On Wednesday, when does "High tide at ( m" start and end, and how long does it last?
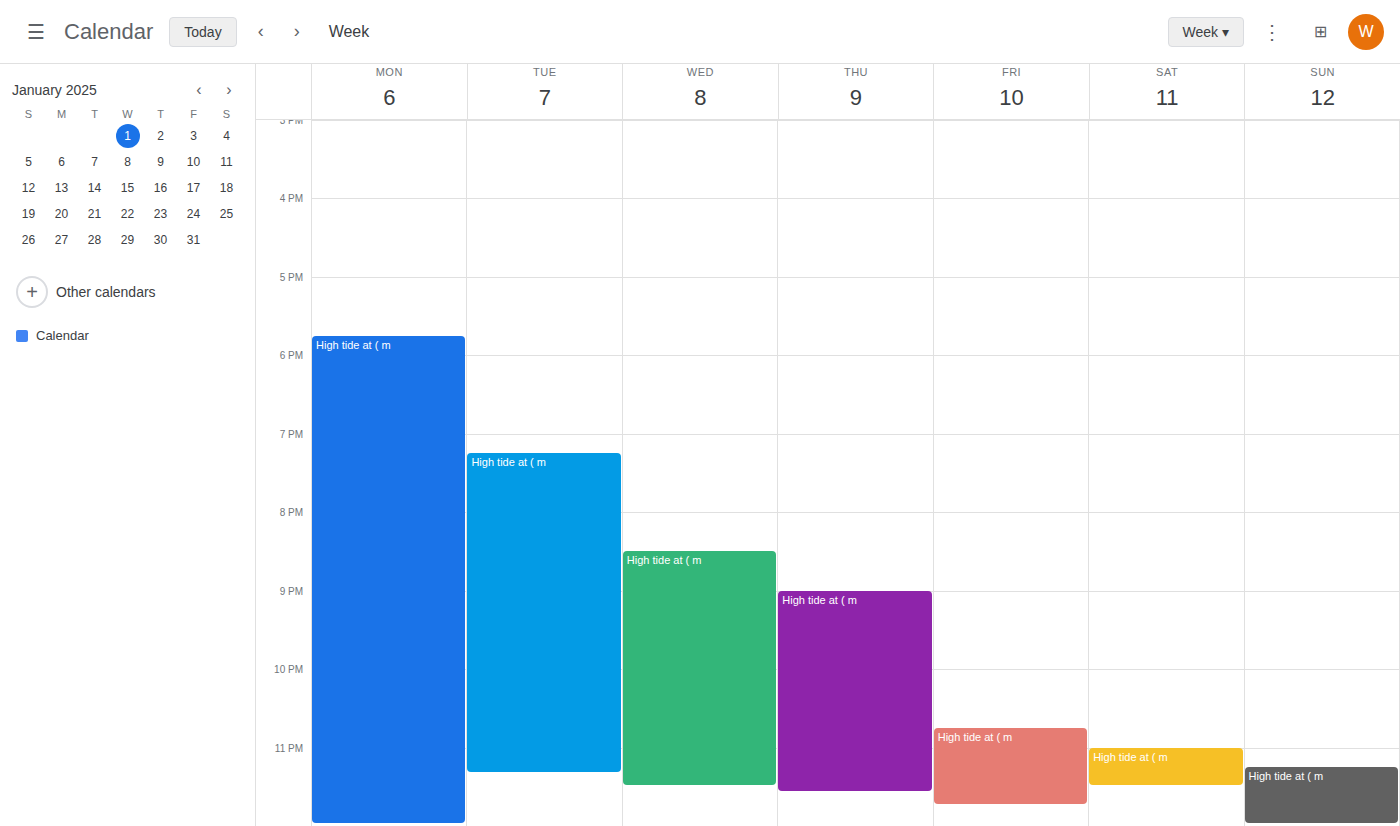
20:30 to 23:30, 3 hours